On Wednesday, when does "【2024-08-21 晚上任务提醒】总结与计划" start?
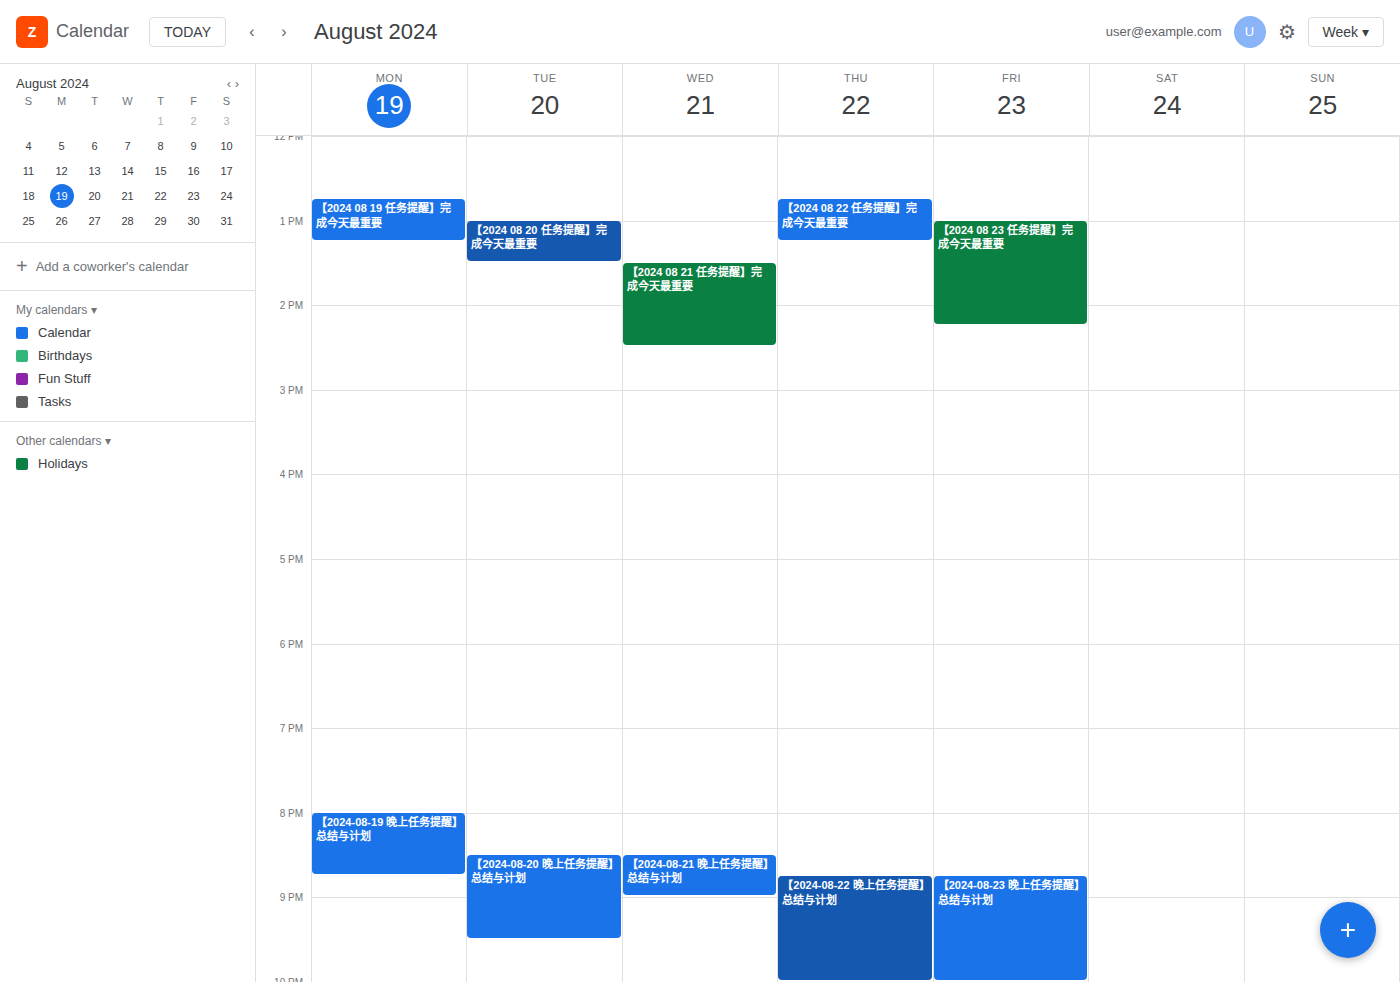
8:30 PM